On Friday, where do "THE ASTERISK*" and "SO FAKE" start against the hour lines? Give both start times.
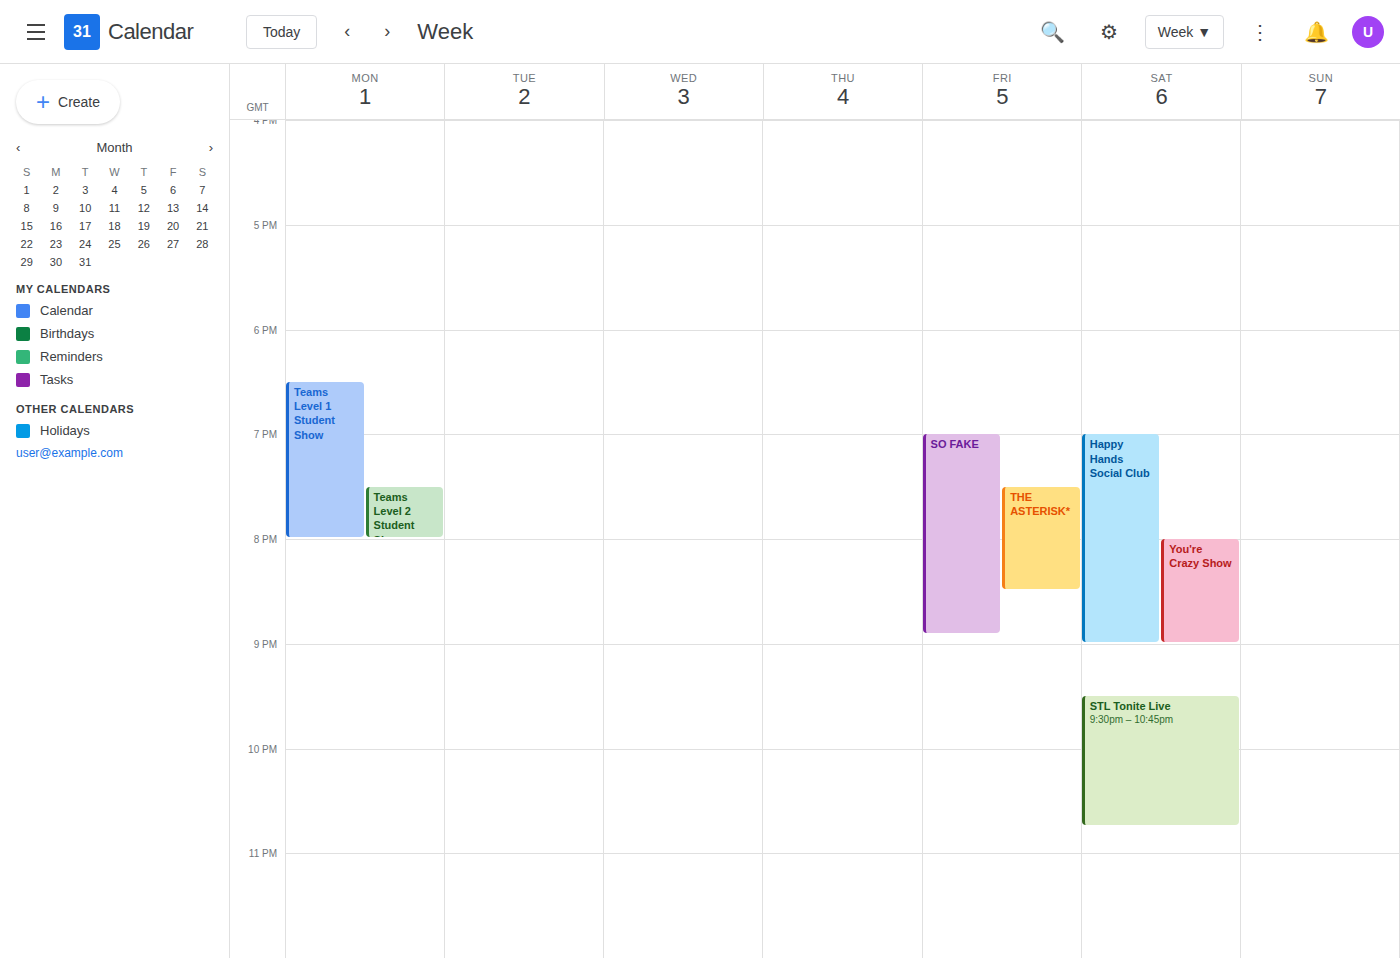
"THE ASTERISK*": 7:30 PM, halfway between the 7 PM and 8 PM lines. "SO FAKE": 7:00 PM, exactly on the 7 PM line.